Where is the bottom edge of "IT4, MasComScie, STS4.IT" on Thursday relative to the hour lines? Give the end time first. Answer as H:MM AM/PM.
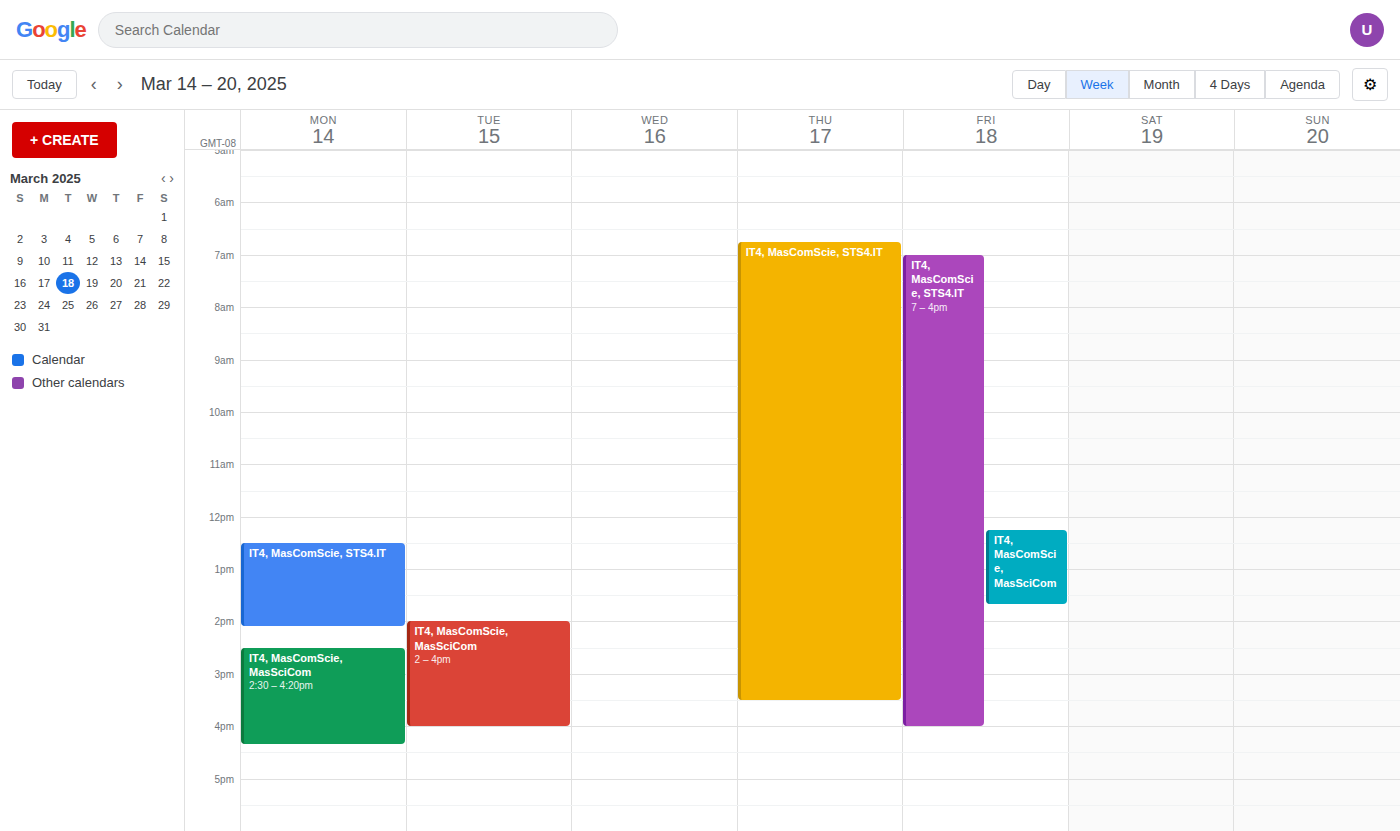
3:30 PM -- halfway between the 3 PM and 4 PM lines.